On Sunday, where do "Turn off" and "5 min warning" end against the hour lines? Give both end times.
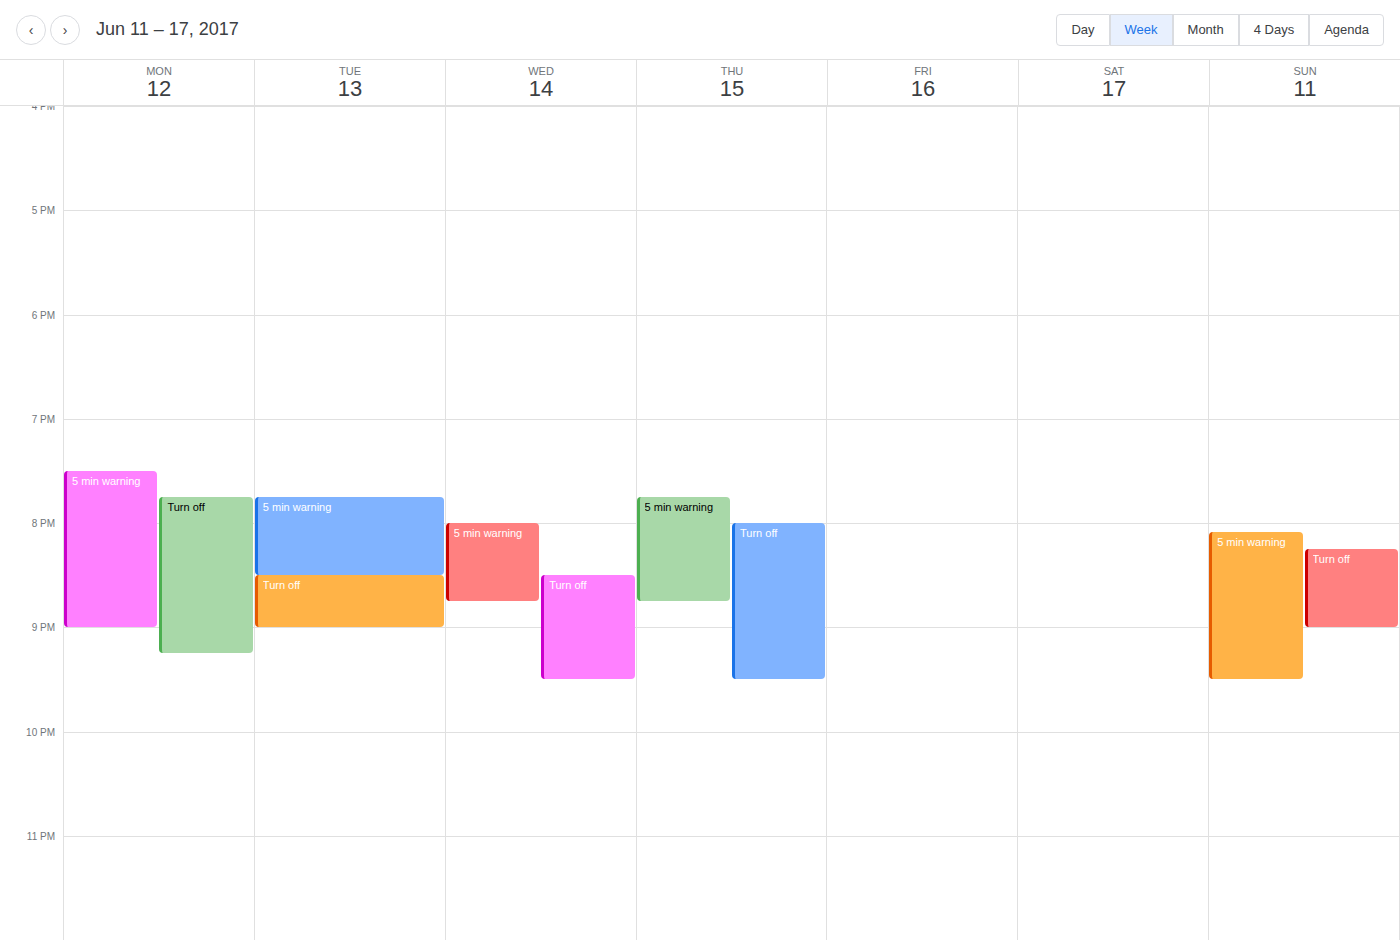
"Turn off": 9:00 PM, exactly on the 9 PM line. "5 min warning": 9:30 PM, halfway between the 9 PM and 10 PM lines.